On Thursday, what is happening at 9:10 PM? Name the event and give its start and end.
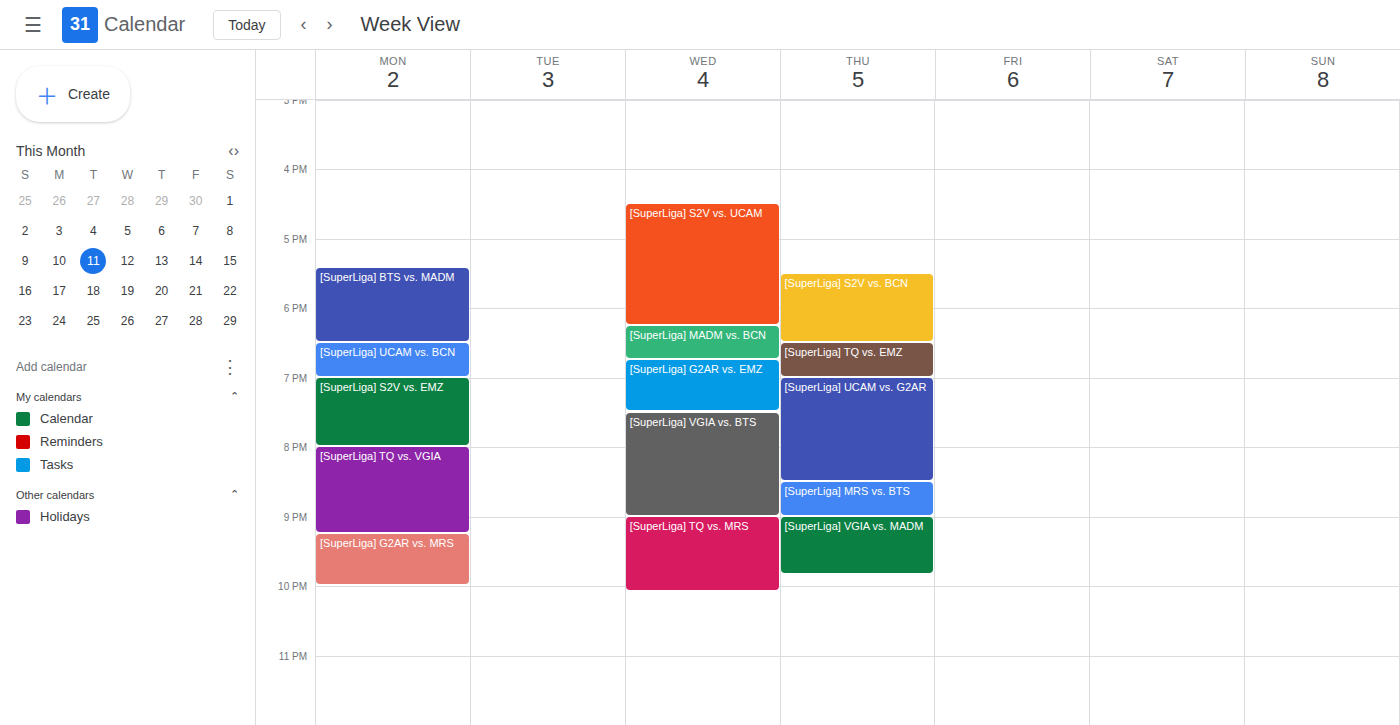
"[SuperLiga] VGIA vs. MADM", 9:00 PM to 9:50 PM